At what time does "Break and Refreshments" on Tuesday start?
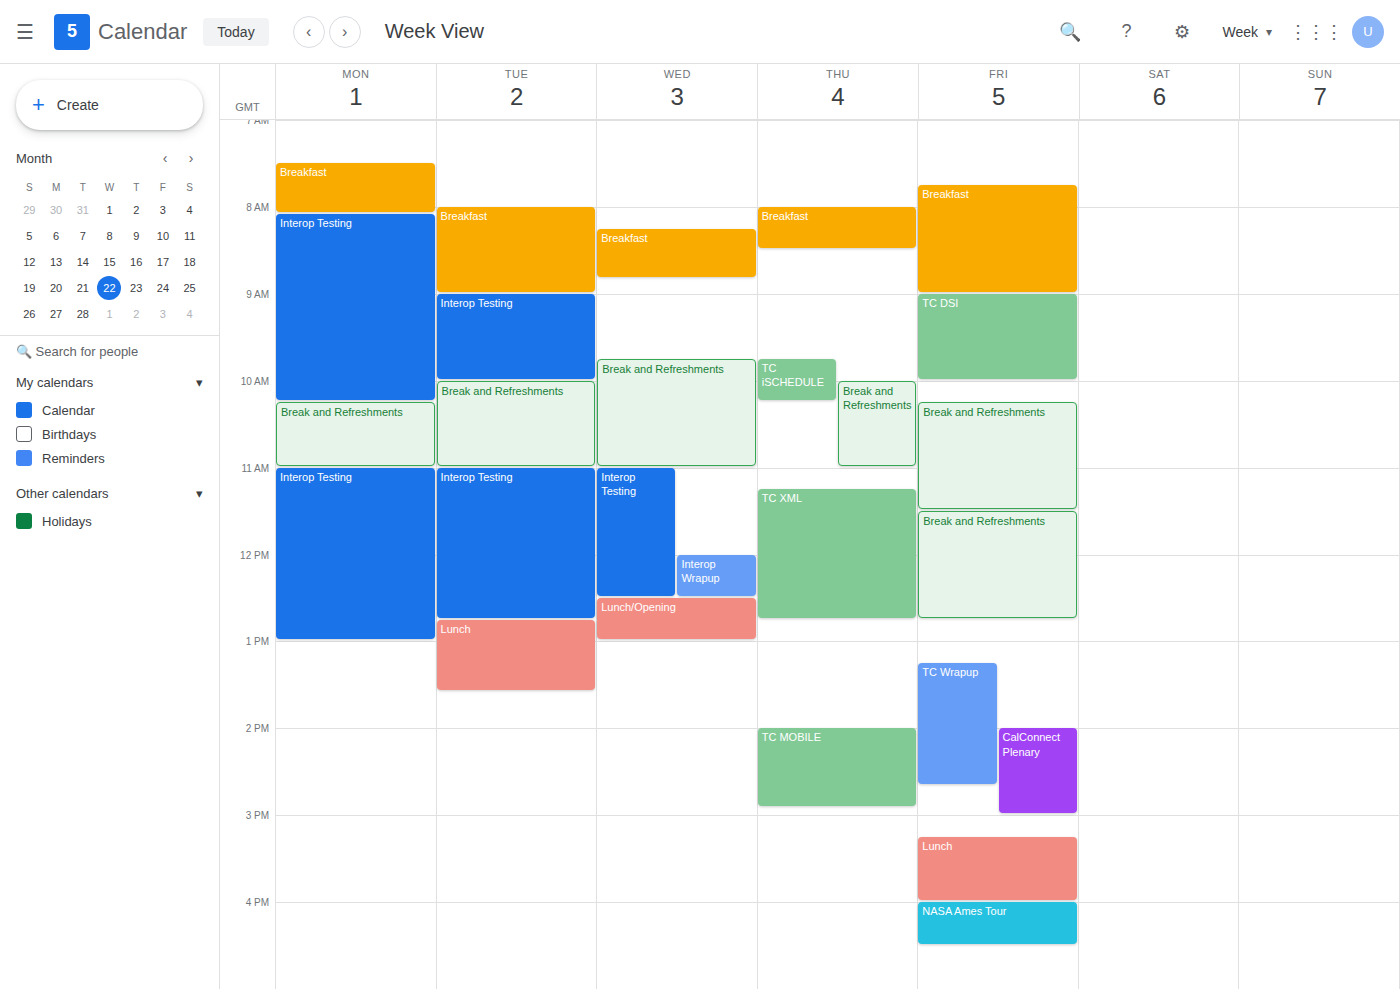
10:00 AM